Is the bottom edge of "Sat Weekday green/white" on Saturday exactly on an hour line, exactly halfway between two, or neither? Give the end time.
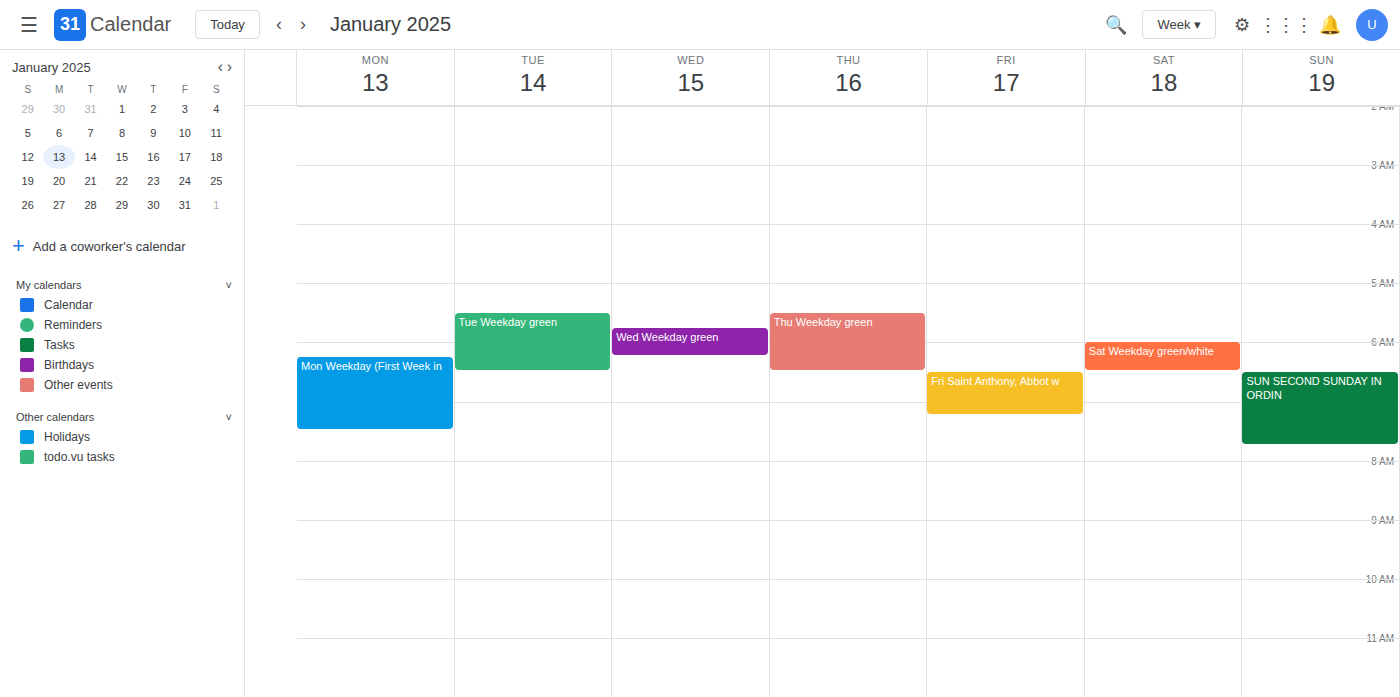
6:30 AM -- halfway between the 6 AM and 7 AM lines.